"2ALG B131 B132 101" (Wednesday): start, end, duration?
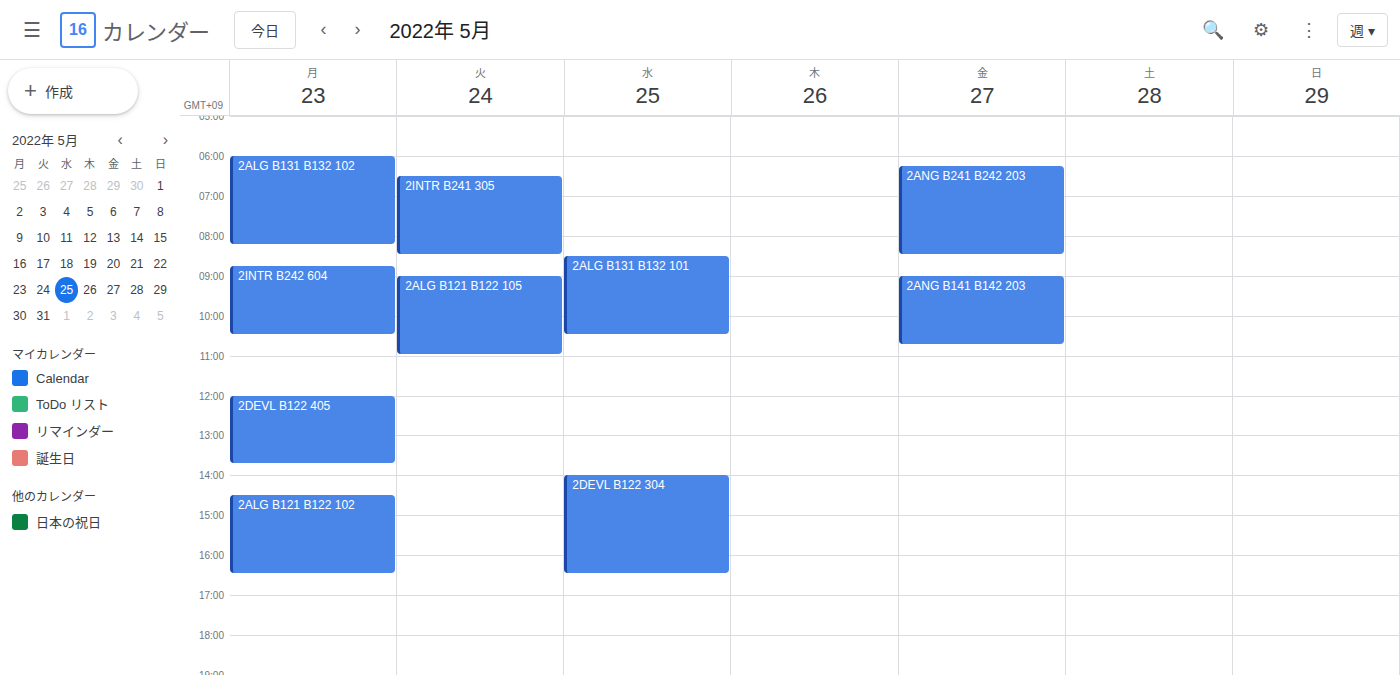
8:30 AM to 10:30 AM, 2 hours